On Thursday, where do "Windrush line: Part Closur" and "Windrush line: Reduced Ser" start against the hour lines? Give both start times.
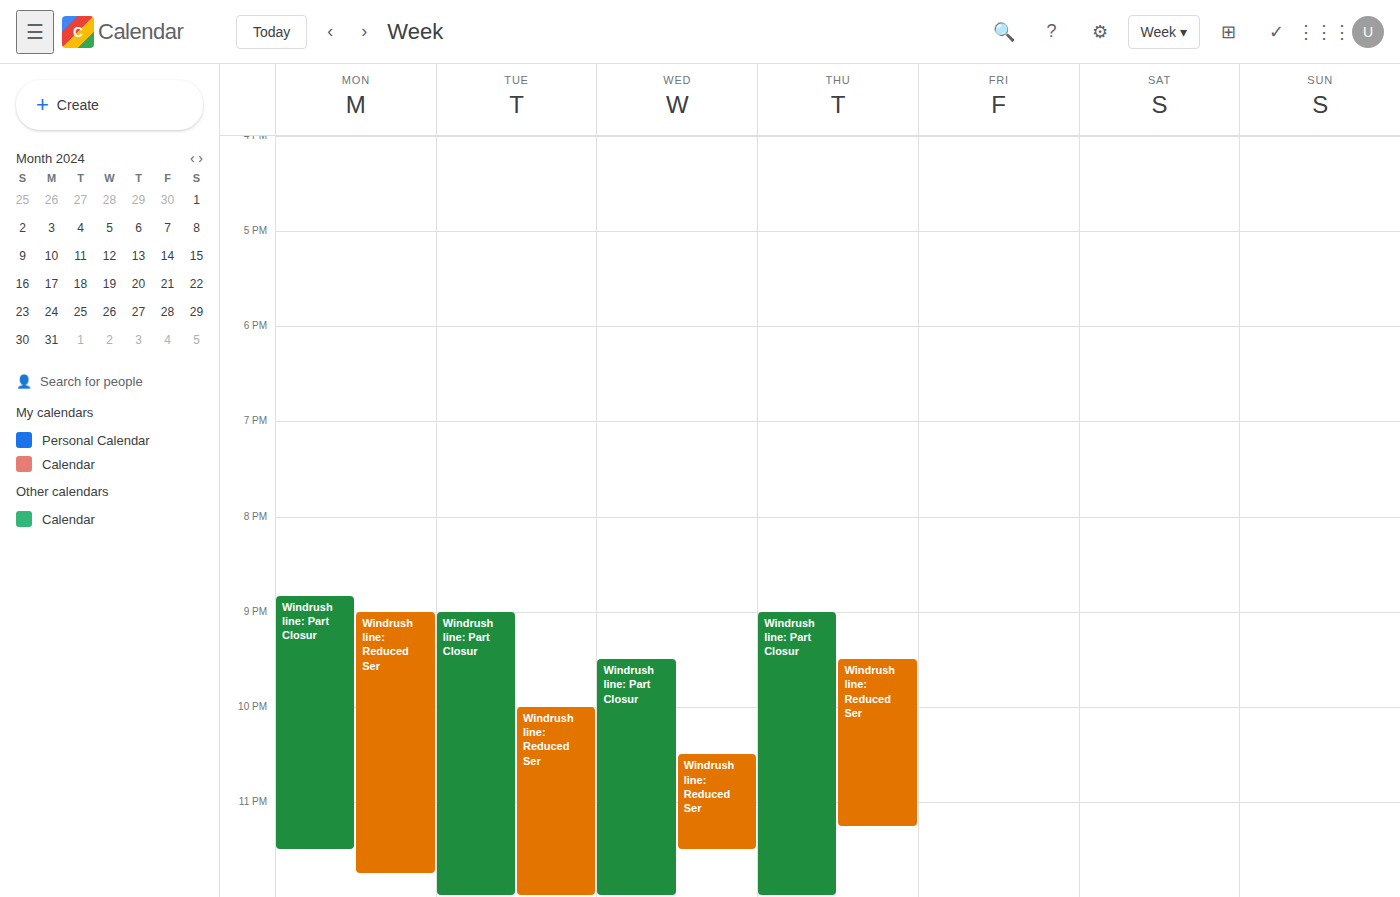
"Windrush line: Part Closur": 9:00 PM, exactly on the 9 PM line. "Windrush line: Reduced Ser": 9:30 PM, halfway between the 9 PM and 10 PM lines.